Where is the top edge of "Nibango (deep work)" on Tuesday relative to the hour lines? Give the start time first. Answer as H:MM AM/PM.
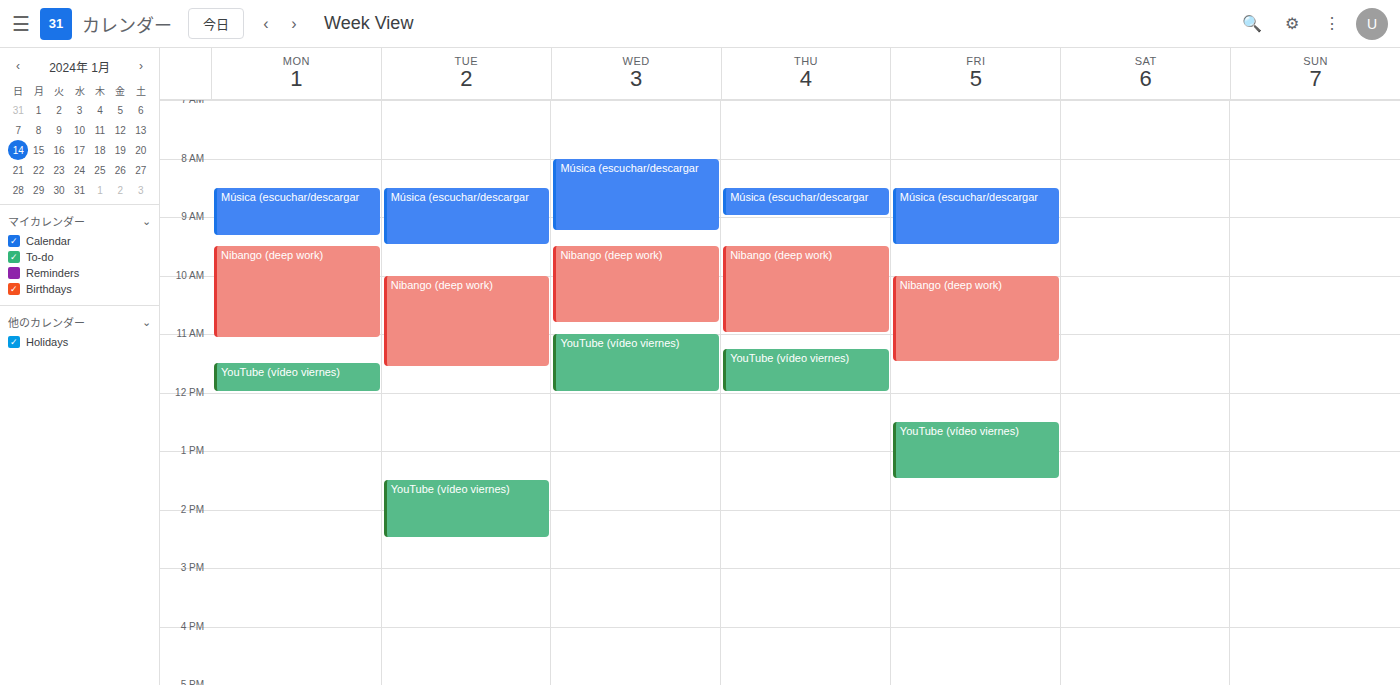
10:00 AM -- exactly on the 10 AM line.